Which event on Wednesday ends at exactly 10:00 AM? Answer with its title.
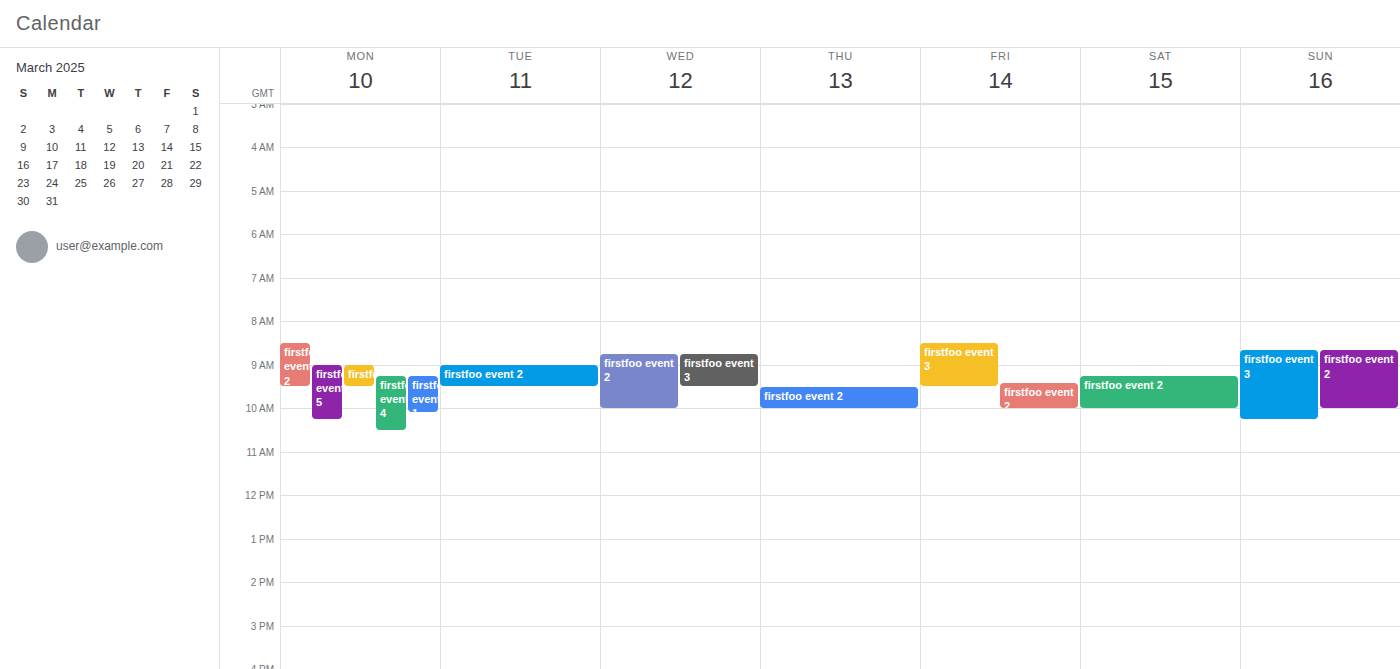
"firstfoo event 2"